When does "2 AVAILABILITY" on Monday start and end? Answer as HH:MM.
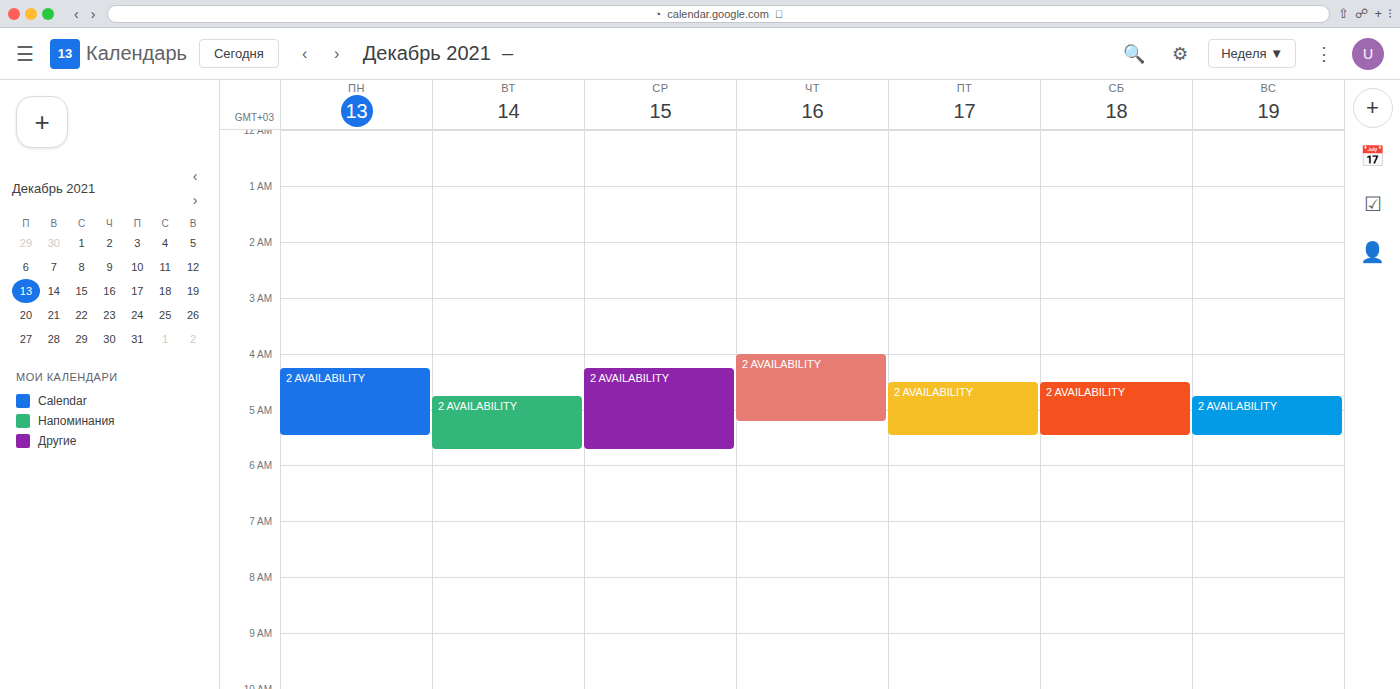
04:15 to 05:30